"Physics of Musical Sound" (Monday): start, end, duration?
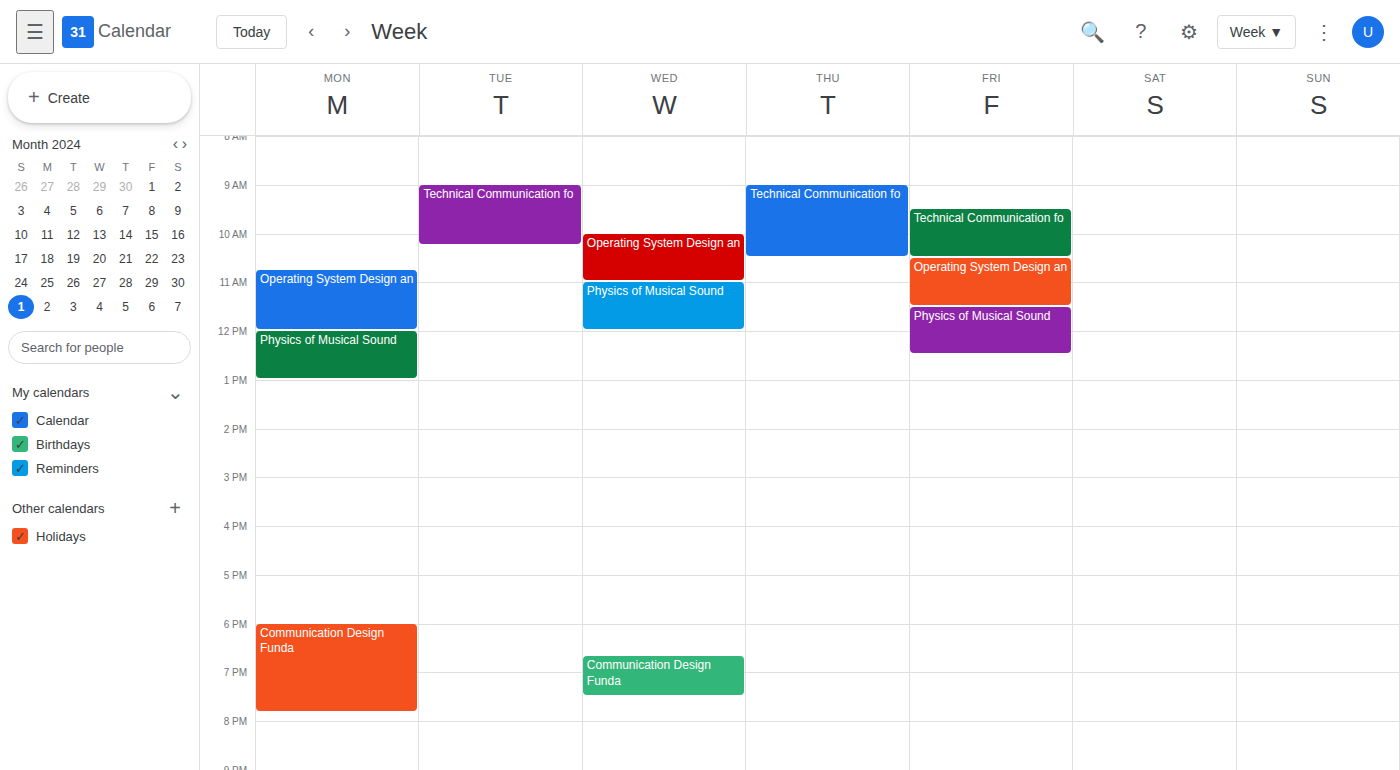
12:00 PM to 1:00 PM, 1 hour